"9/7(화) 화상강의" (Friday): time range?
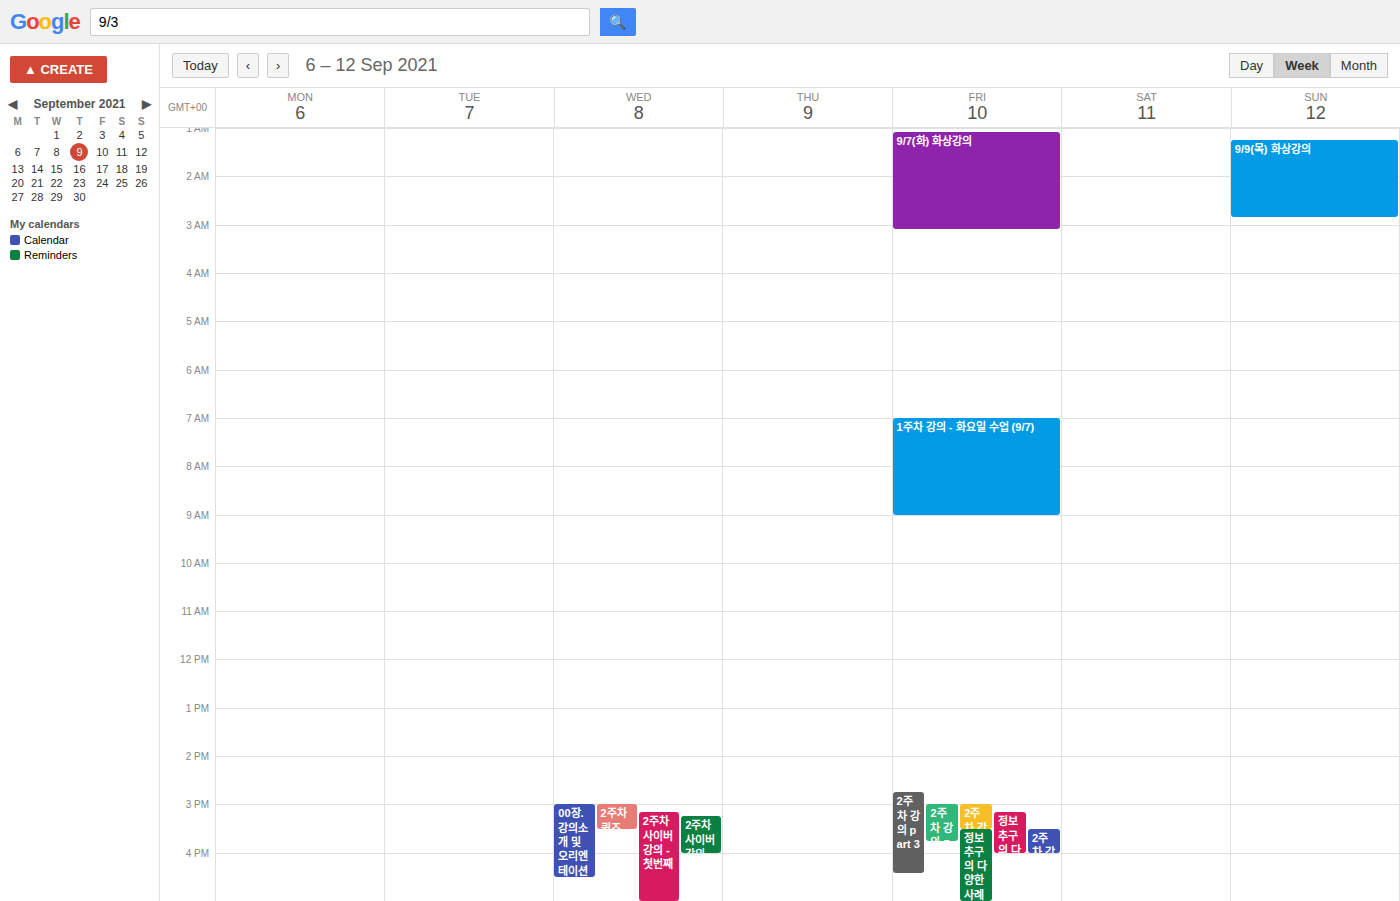
1:05 AM to 3:05 AM